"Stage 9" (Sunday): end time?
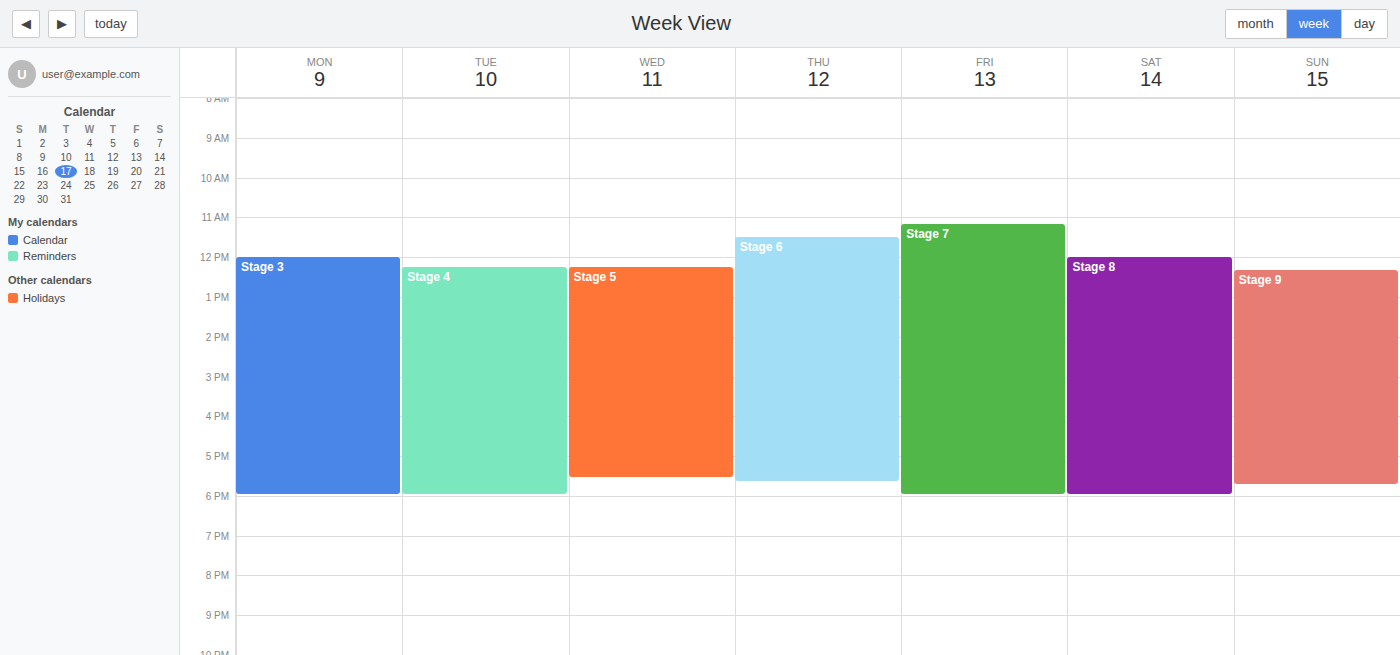
5:45 PM